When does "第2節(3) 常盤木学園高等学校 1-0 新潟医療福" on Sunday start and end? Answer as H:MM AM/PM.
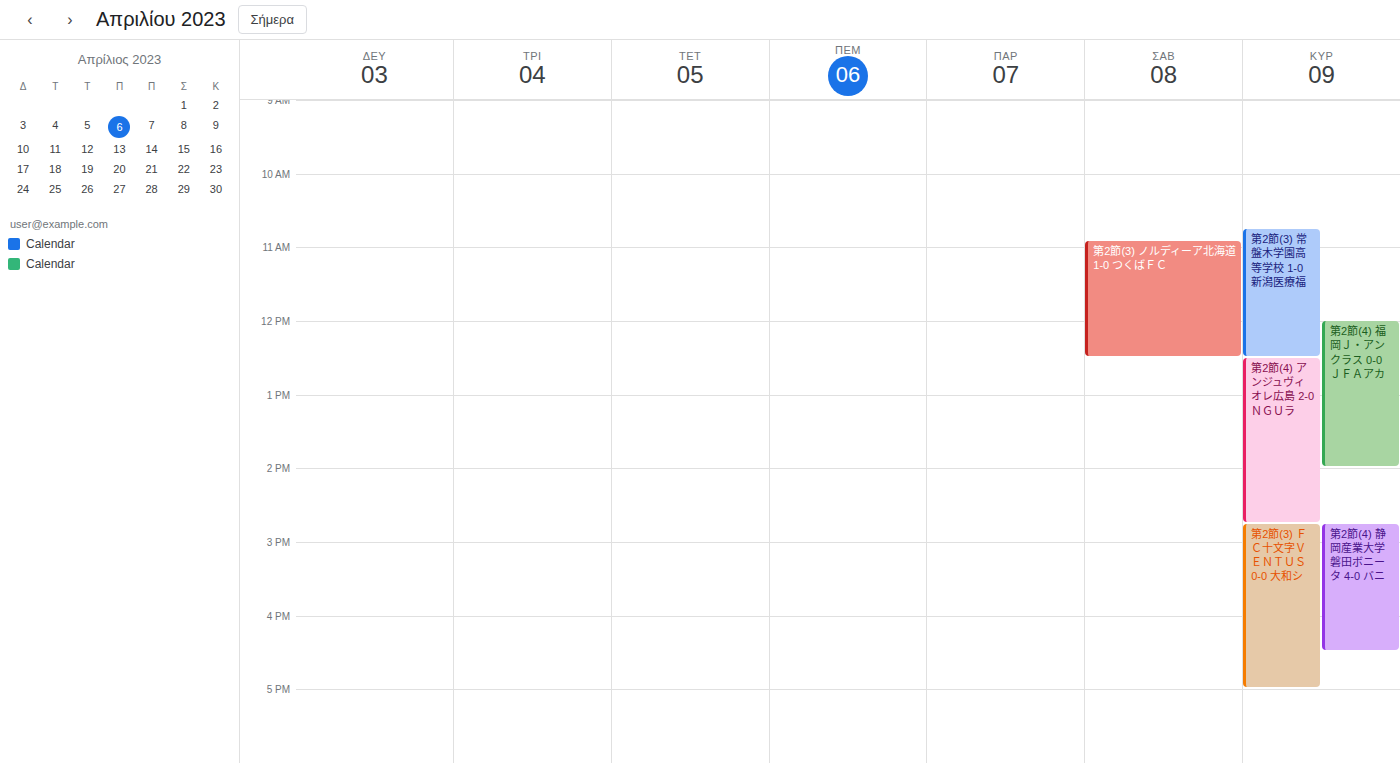
10:45 AM to 12:30 PM